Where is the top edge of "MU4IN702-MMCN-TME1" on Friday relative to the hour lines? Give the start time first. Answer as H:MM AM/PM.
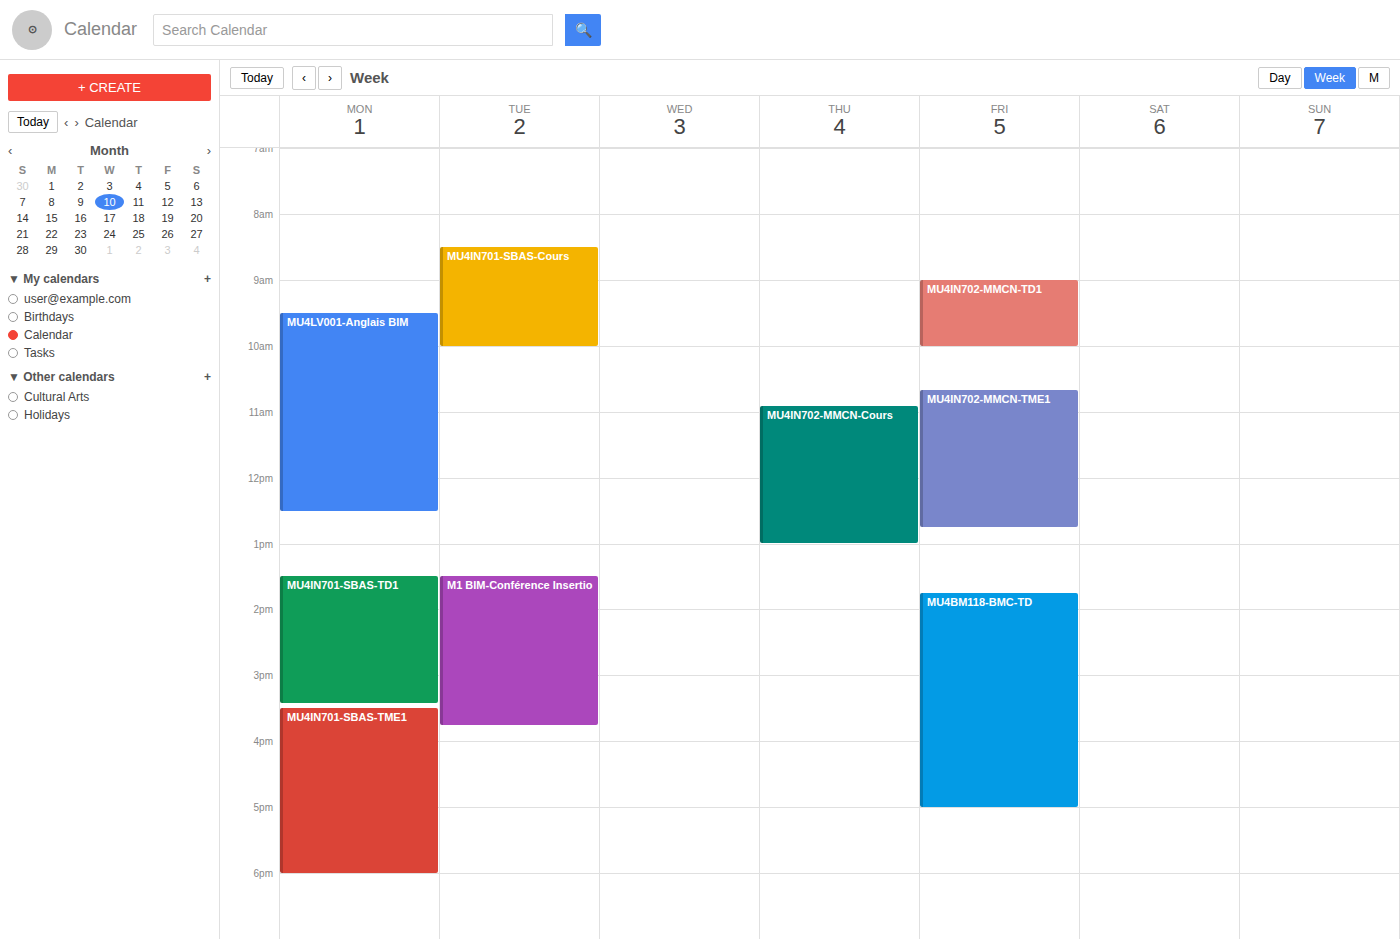
10:40 AM -- neither: 40 minutes below the 10 AM line and 20 minutes above the 11 AM line.